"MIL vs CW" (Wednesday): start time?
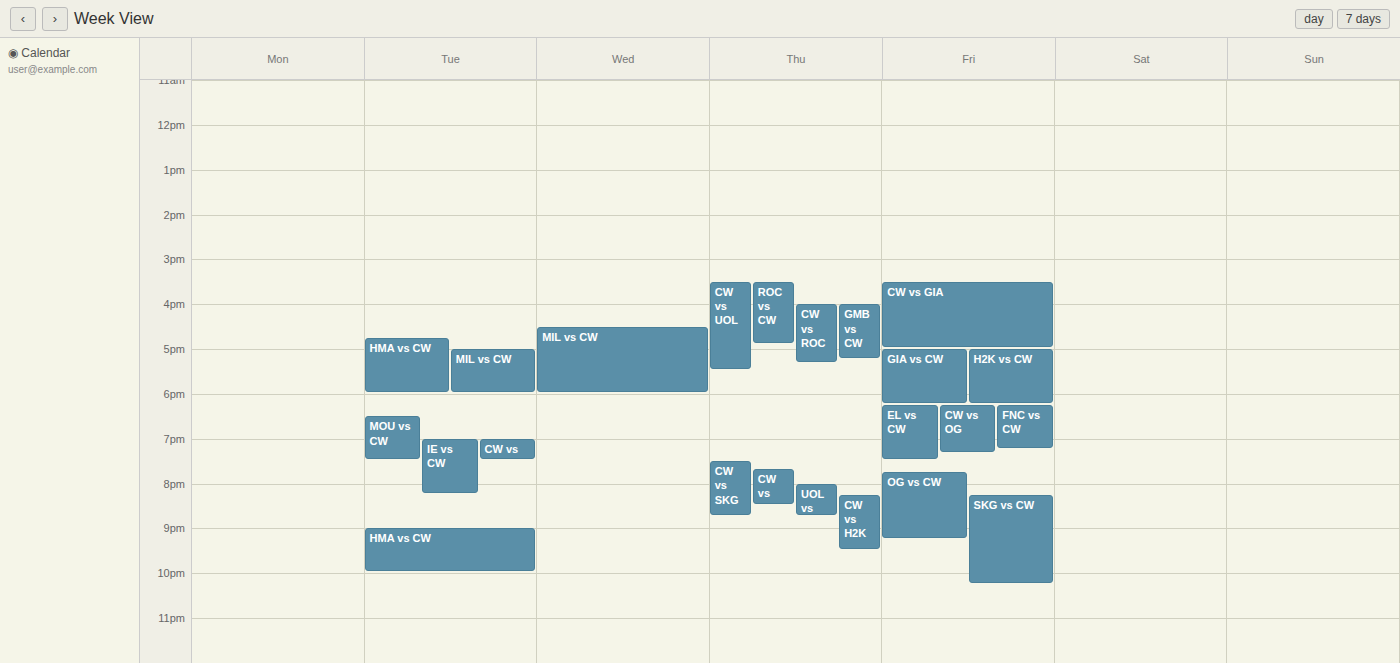
16:30